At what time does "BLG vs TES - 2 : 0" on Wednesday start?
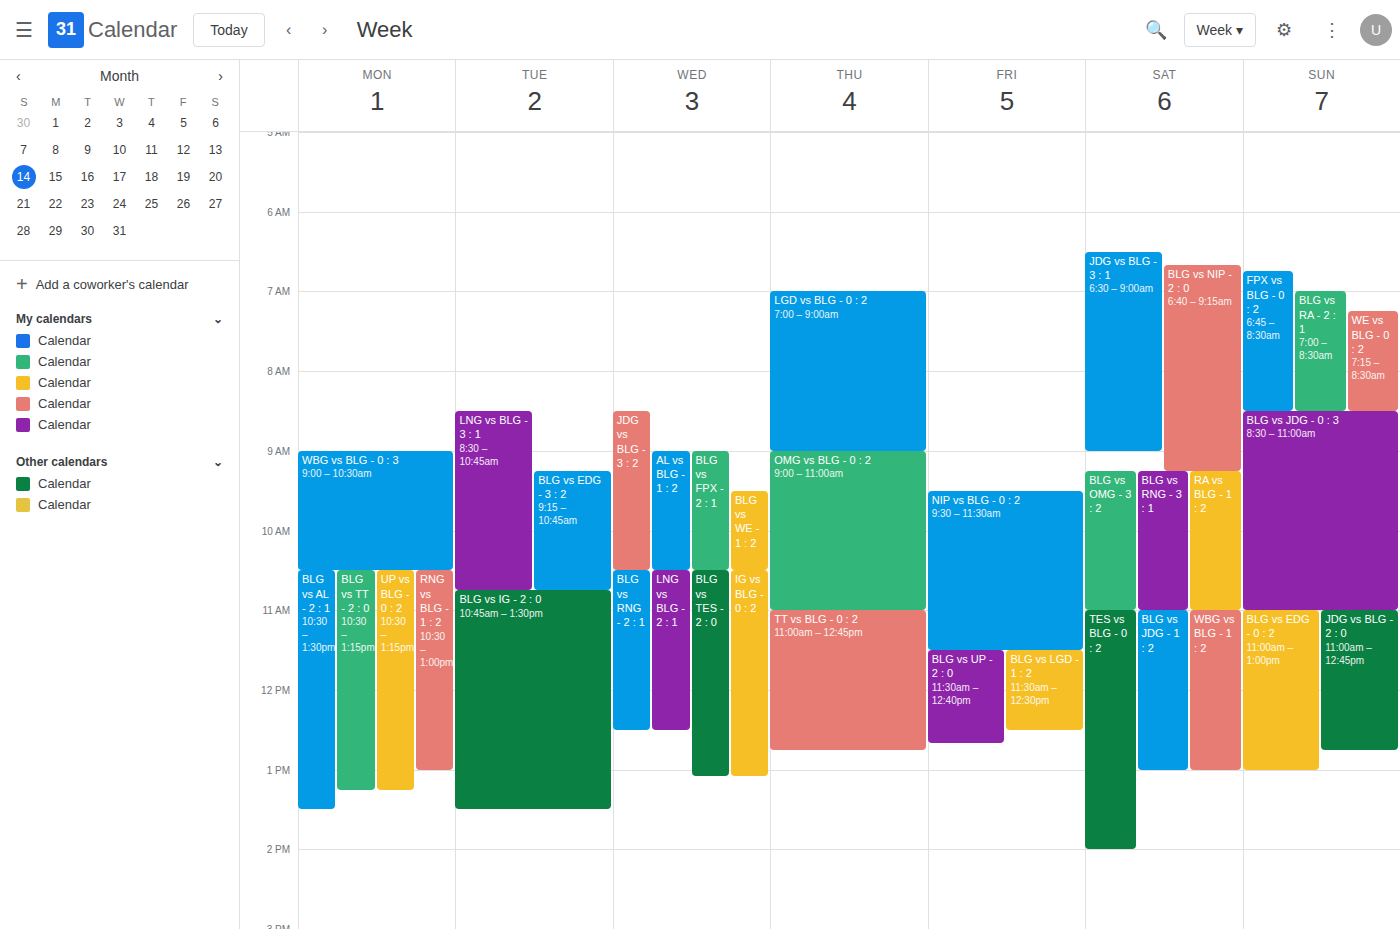
10:30 AM